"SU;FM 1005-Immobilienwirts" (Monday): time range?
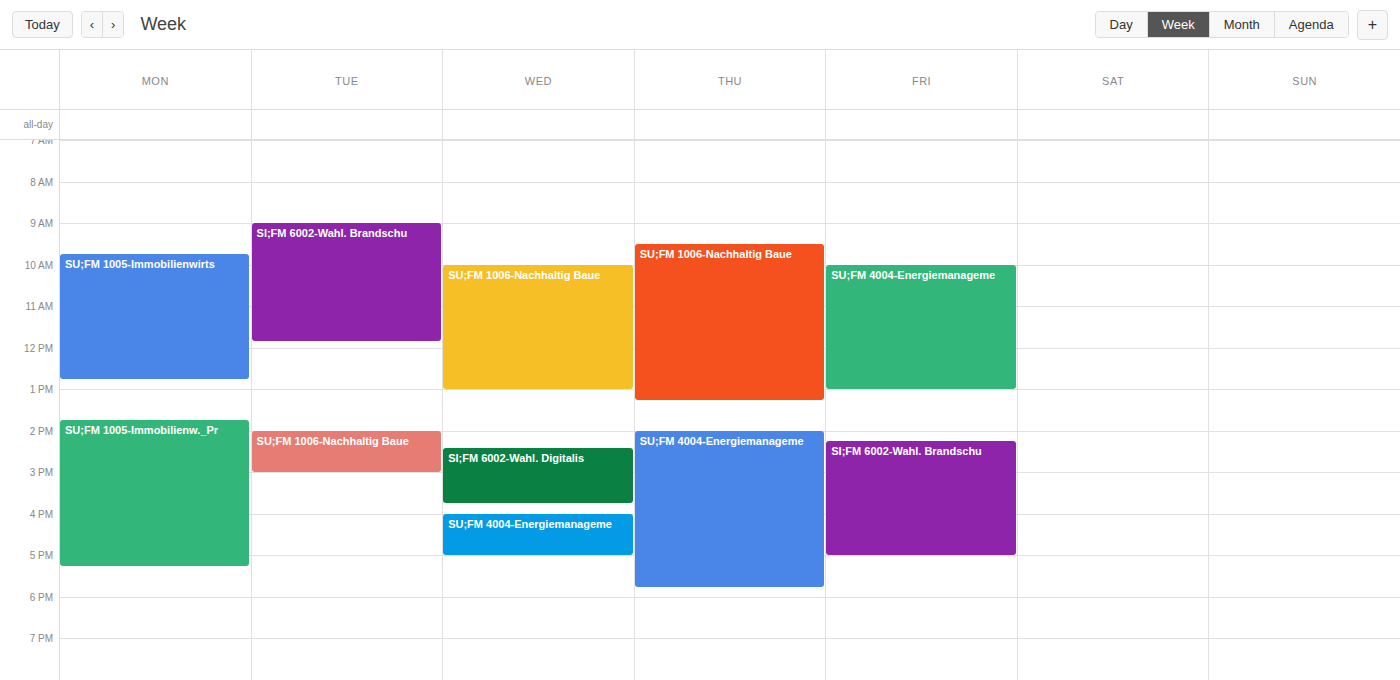
9:45 AM to 12:45 PM